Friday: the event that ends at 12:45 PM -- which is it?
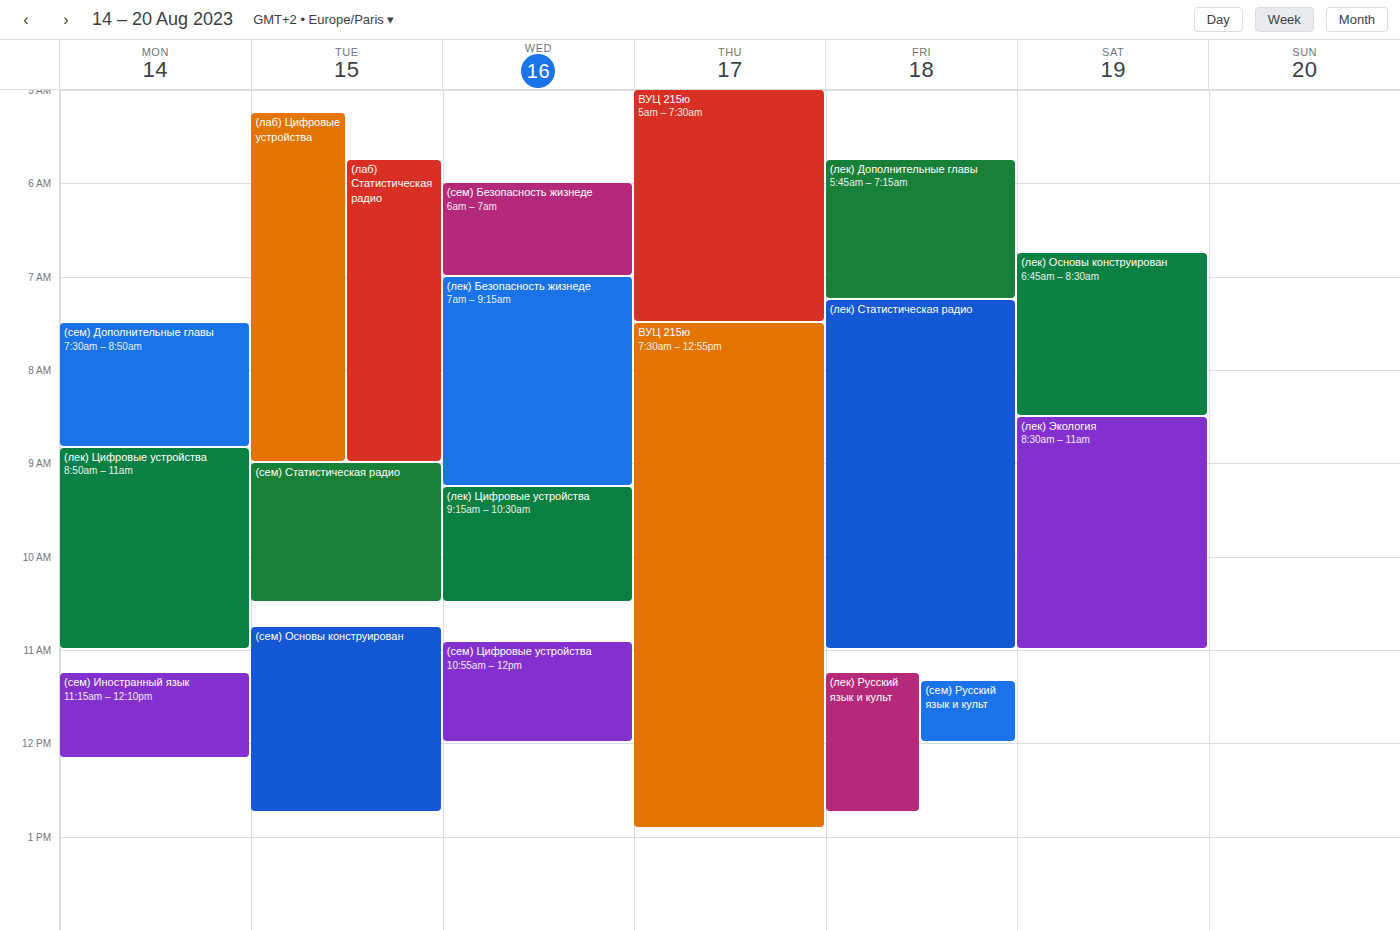
"(лек) Русский язык и культ"